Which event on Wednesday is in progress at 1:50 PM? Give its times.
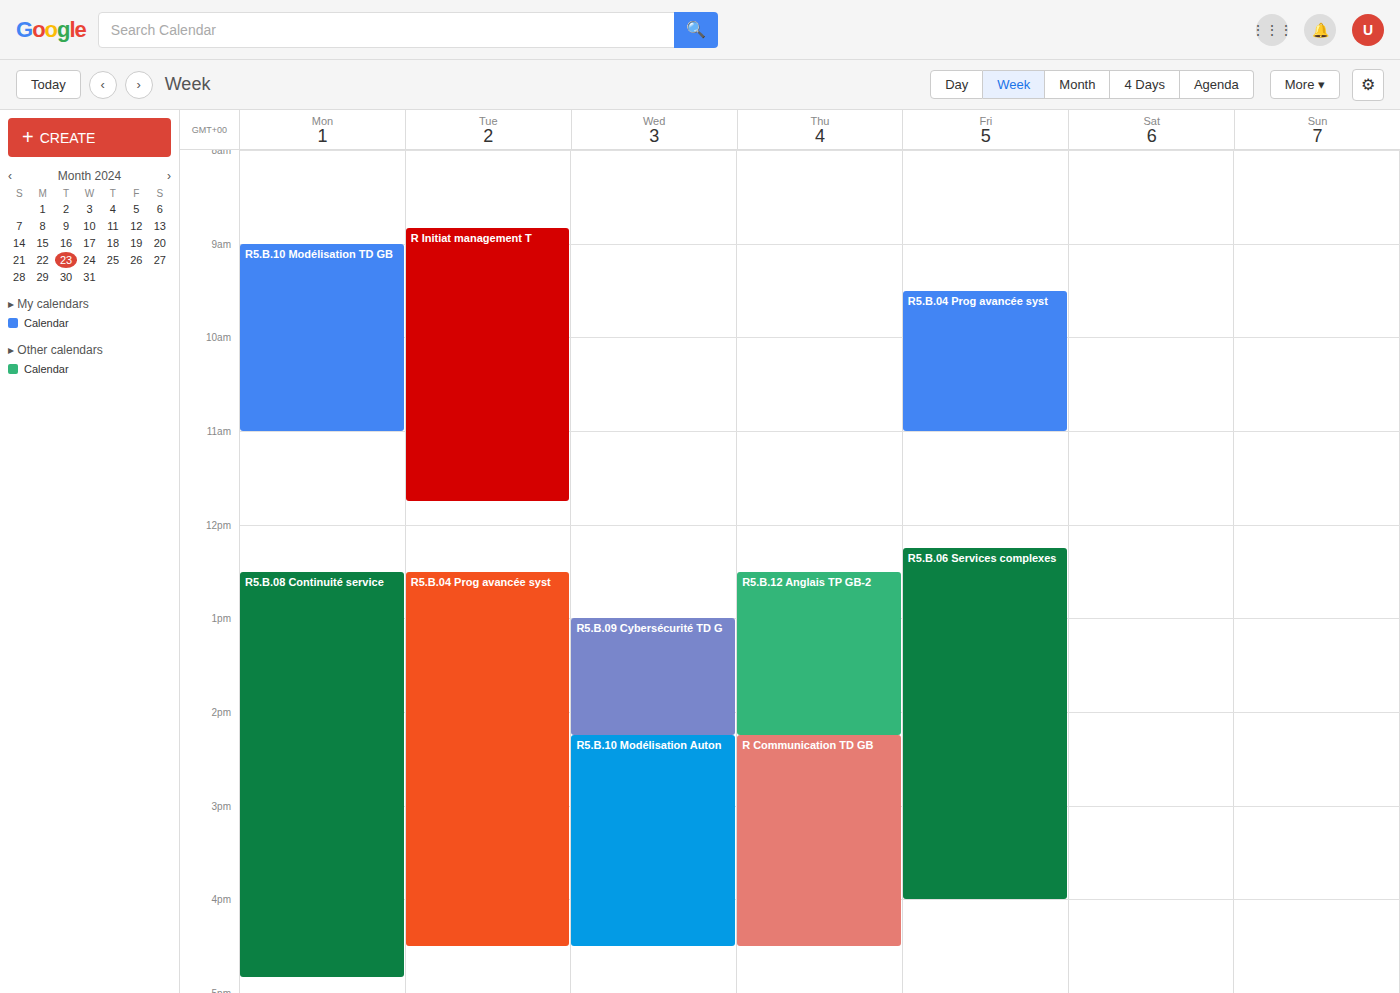
"R5.B.09 Cybersécurité TD G", 1:00 PM to 2:15 PM